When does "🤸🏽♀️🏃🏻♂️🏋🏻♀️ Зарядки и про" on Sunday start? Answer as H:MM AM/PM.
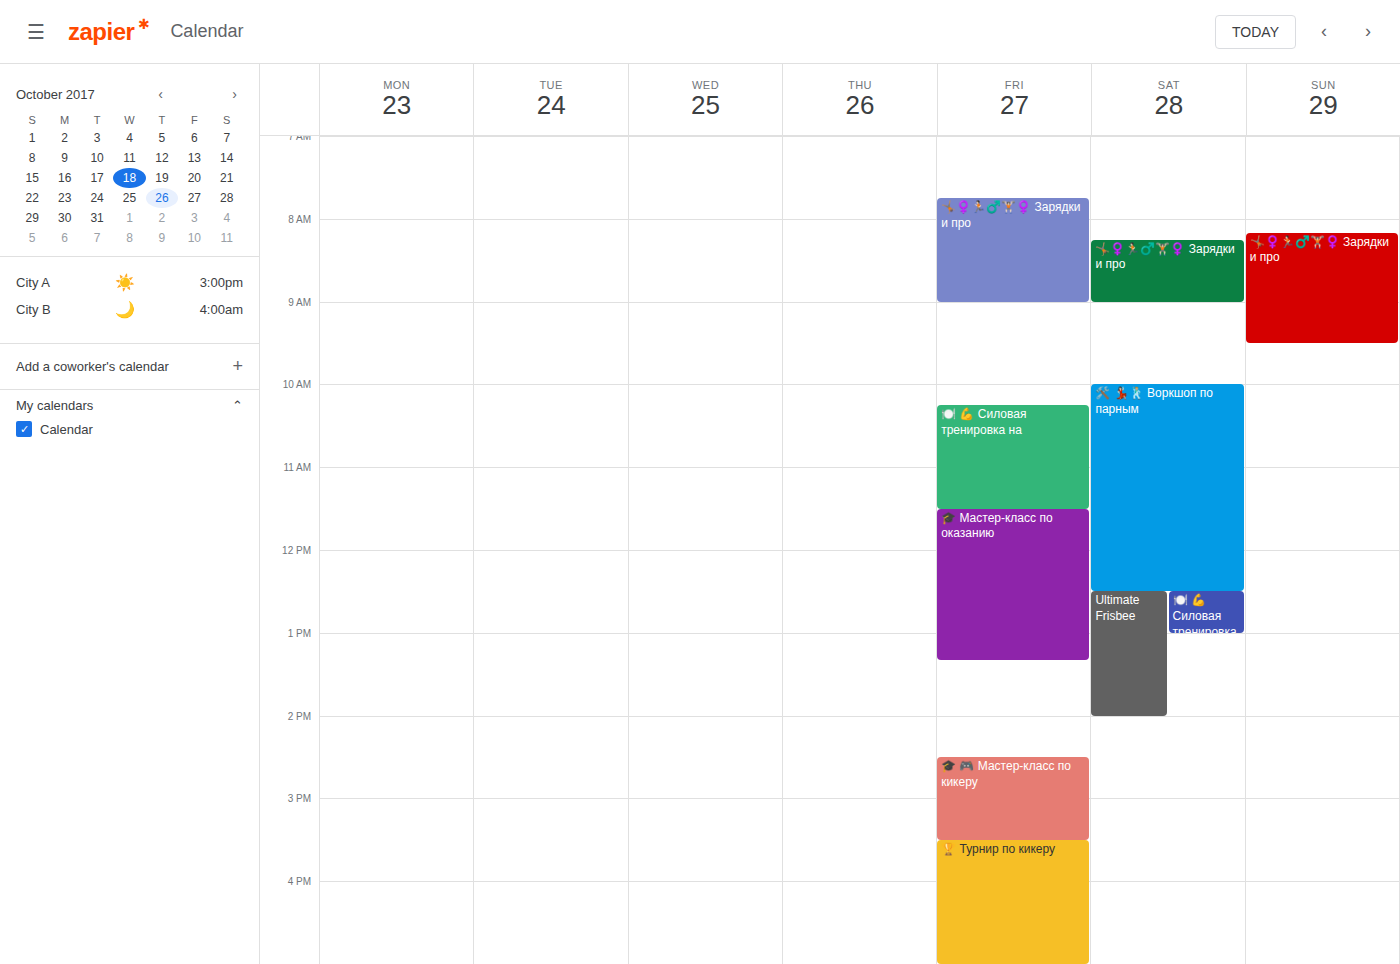
8:10 AM